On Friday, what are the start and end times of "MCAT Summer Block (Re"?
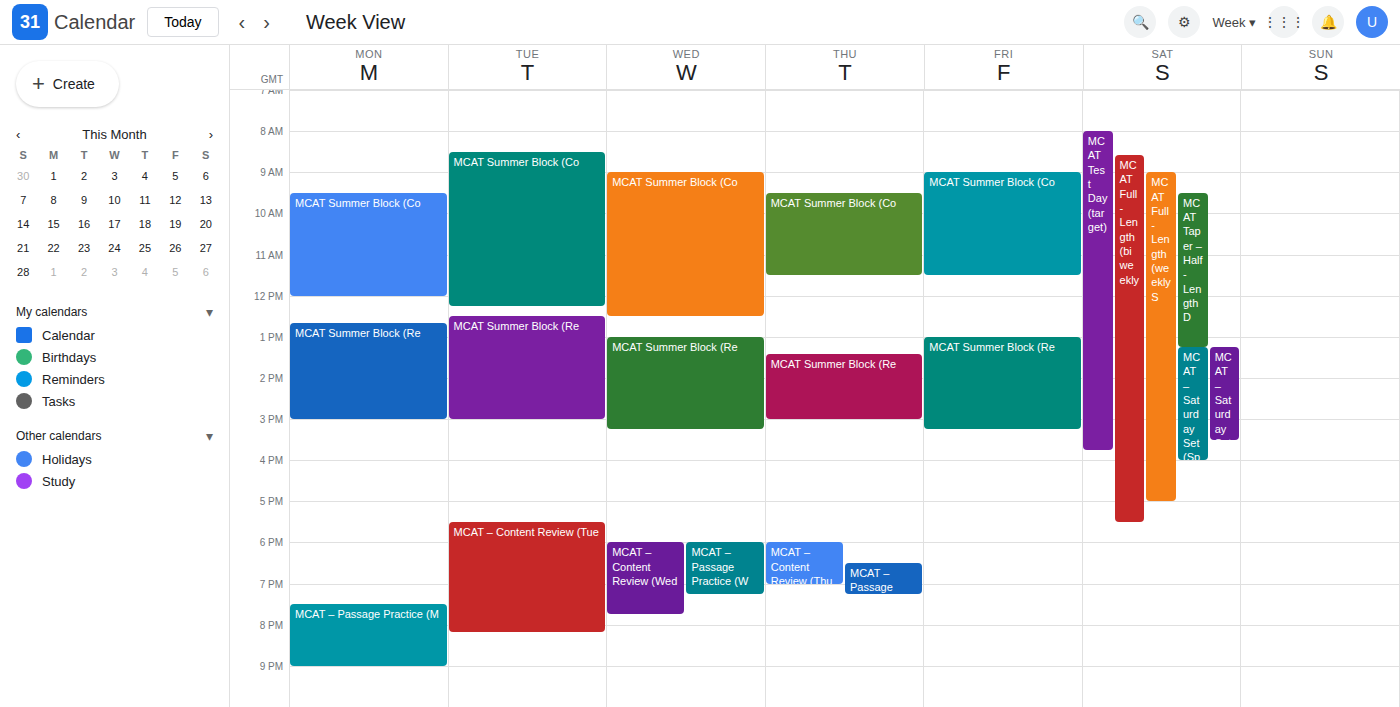
13:00 to 15:15